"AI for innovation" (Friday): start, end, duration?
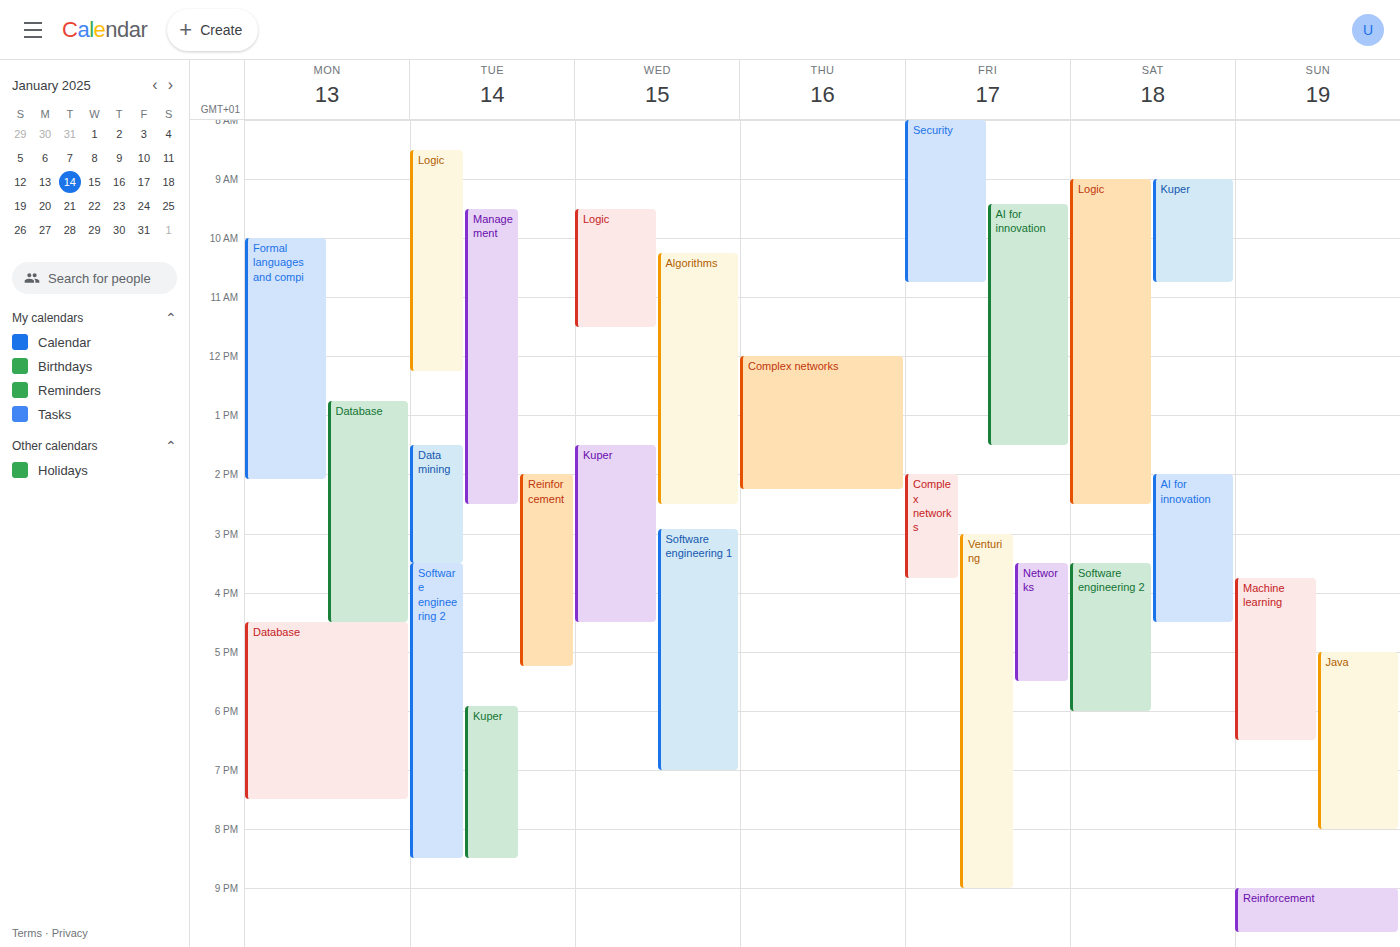
9:25 AM to 1:30 PM, 4 hours 5 minutes